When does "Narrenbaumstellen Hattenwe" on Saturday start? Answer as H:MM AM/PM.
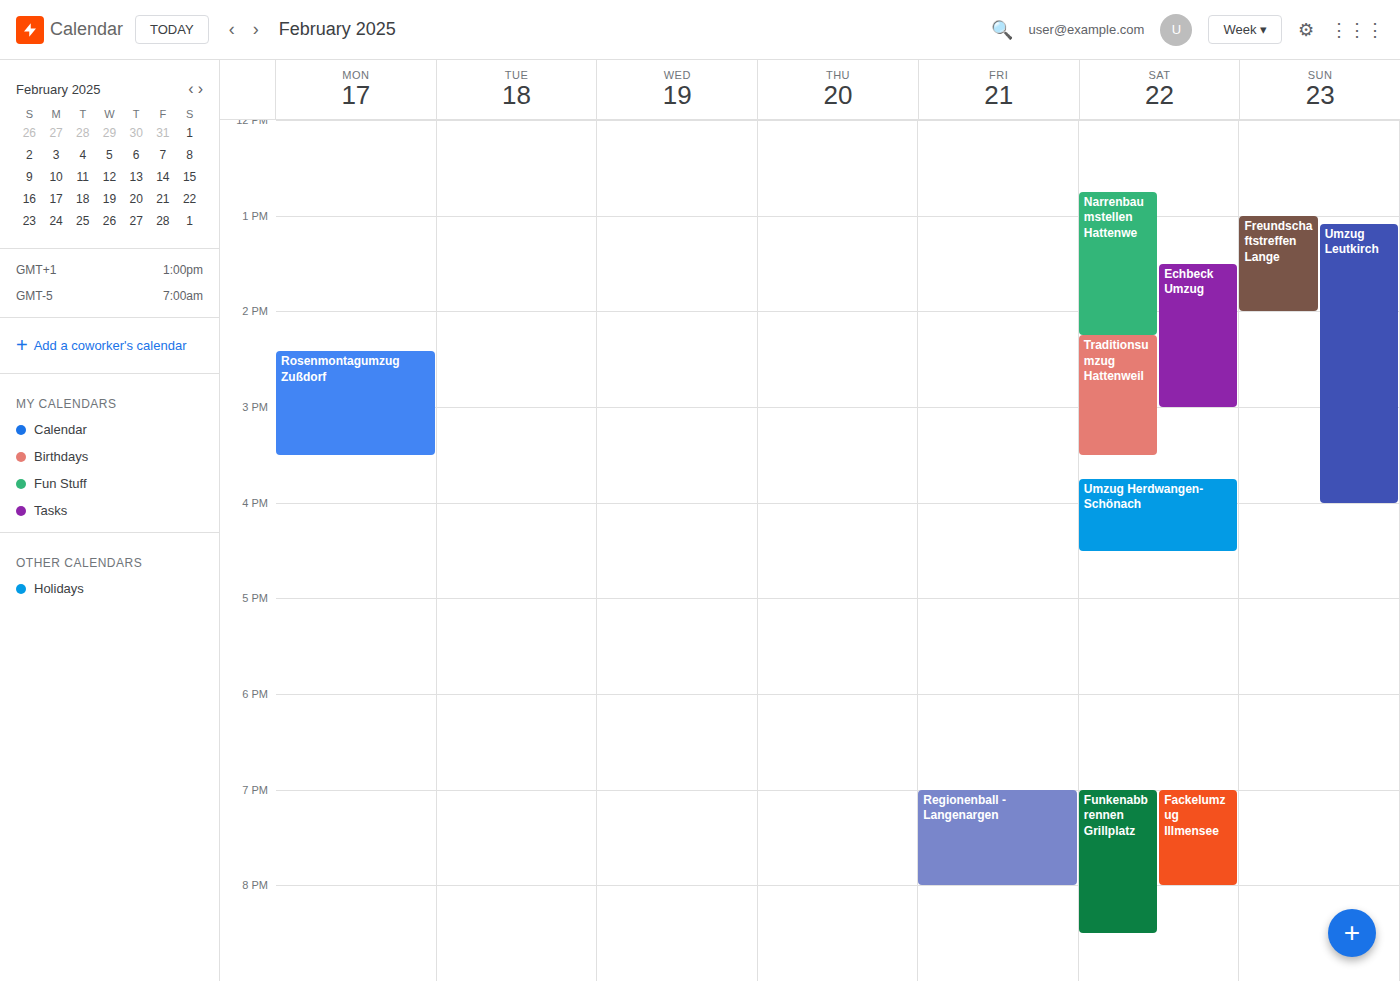
12:45 PM